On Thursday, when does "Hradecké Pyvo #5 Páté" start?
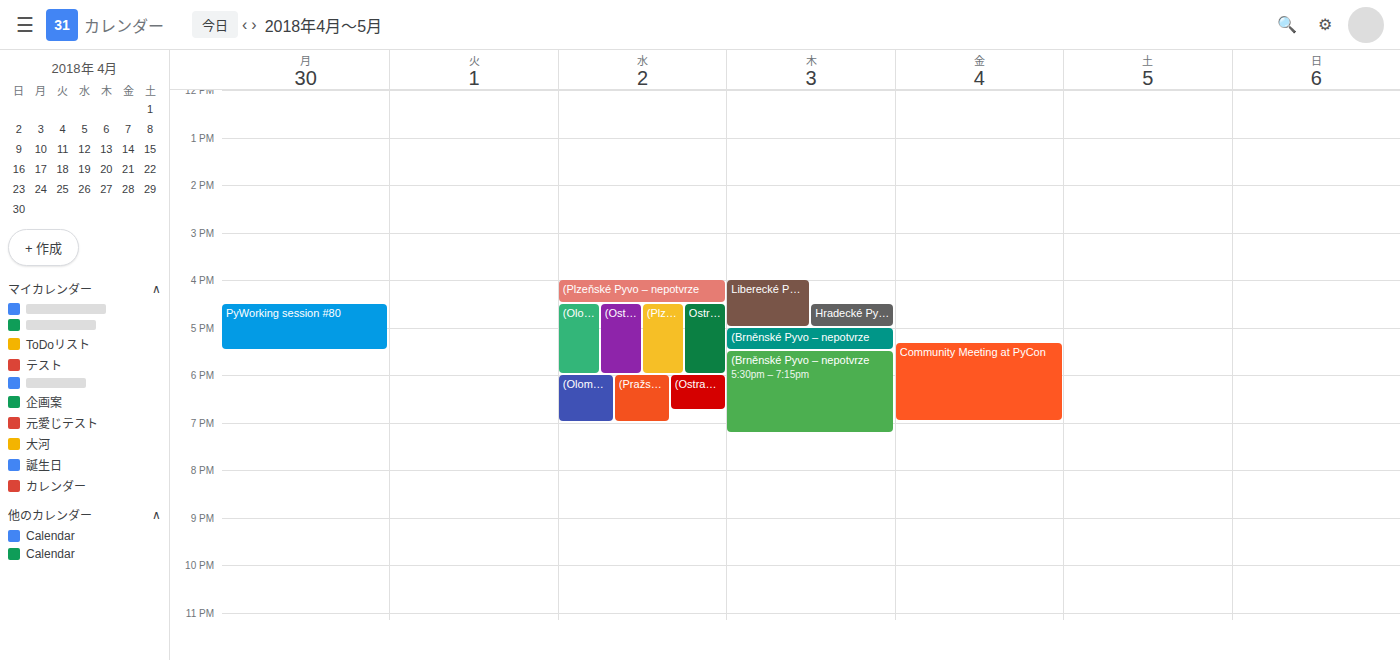
4:30 PM